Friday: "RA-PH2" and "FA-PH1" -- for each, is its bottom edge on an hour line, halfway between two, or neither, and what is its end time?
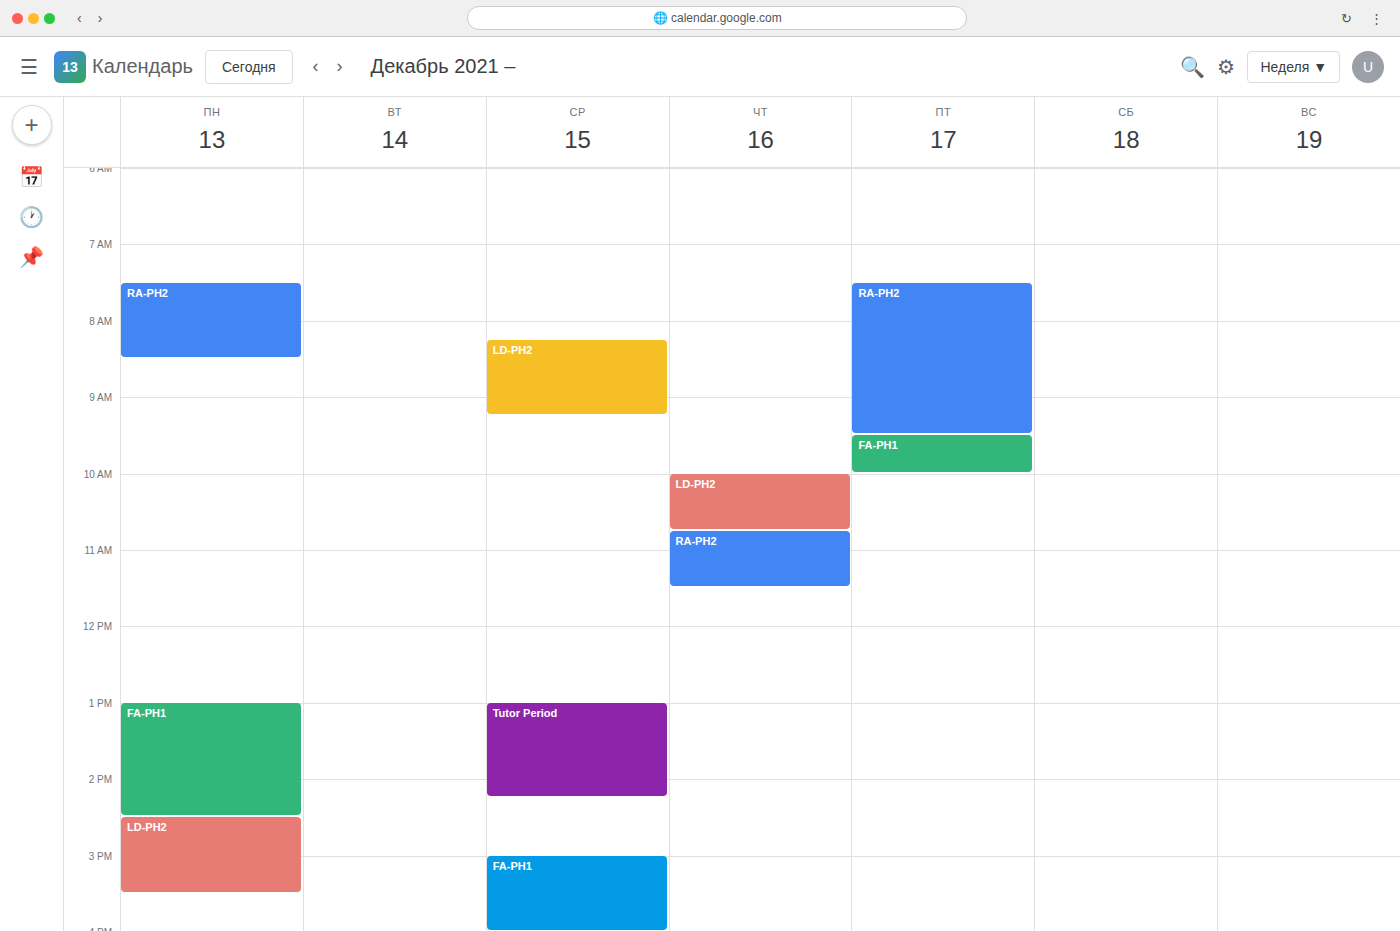
"RA-PH2": 9:30 AM, halfway between the 9 AM and 10 AM lines. "FA-PH1": 10:00 AM, exactly on the 10 AM line.